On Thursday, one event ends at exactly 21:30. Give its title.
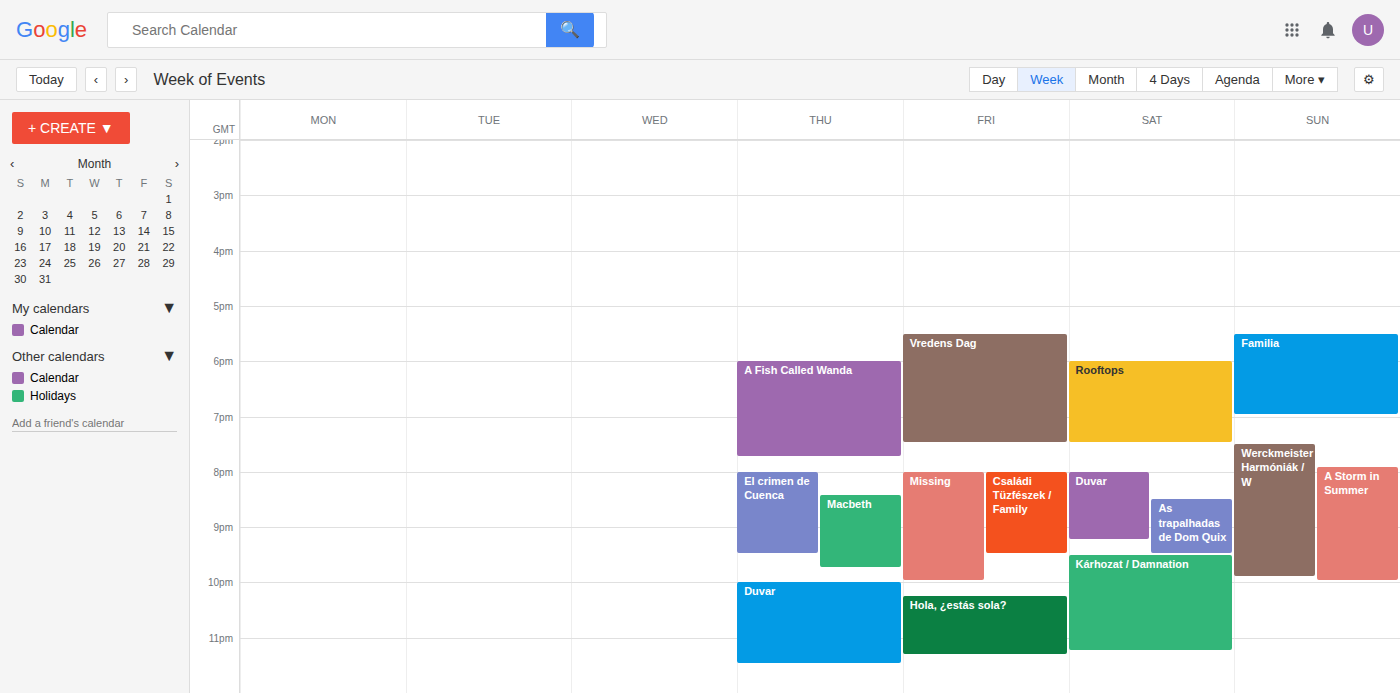
"El crimen de Cuenca"